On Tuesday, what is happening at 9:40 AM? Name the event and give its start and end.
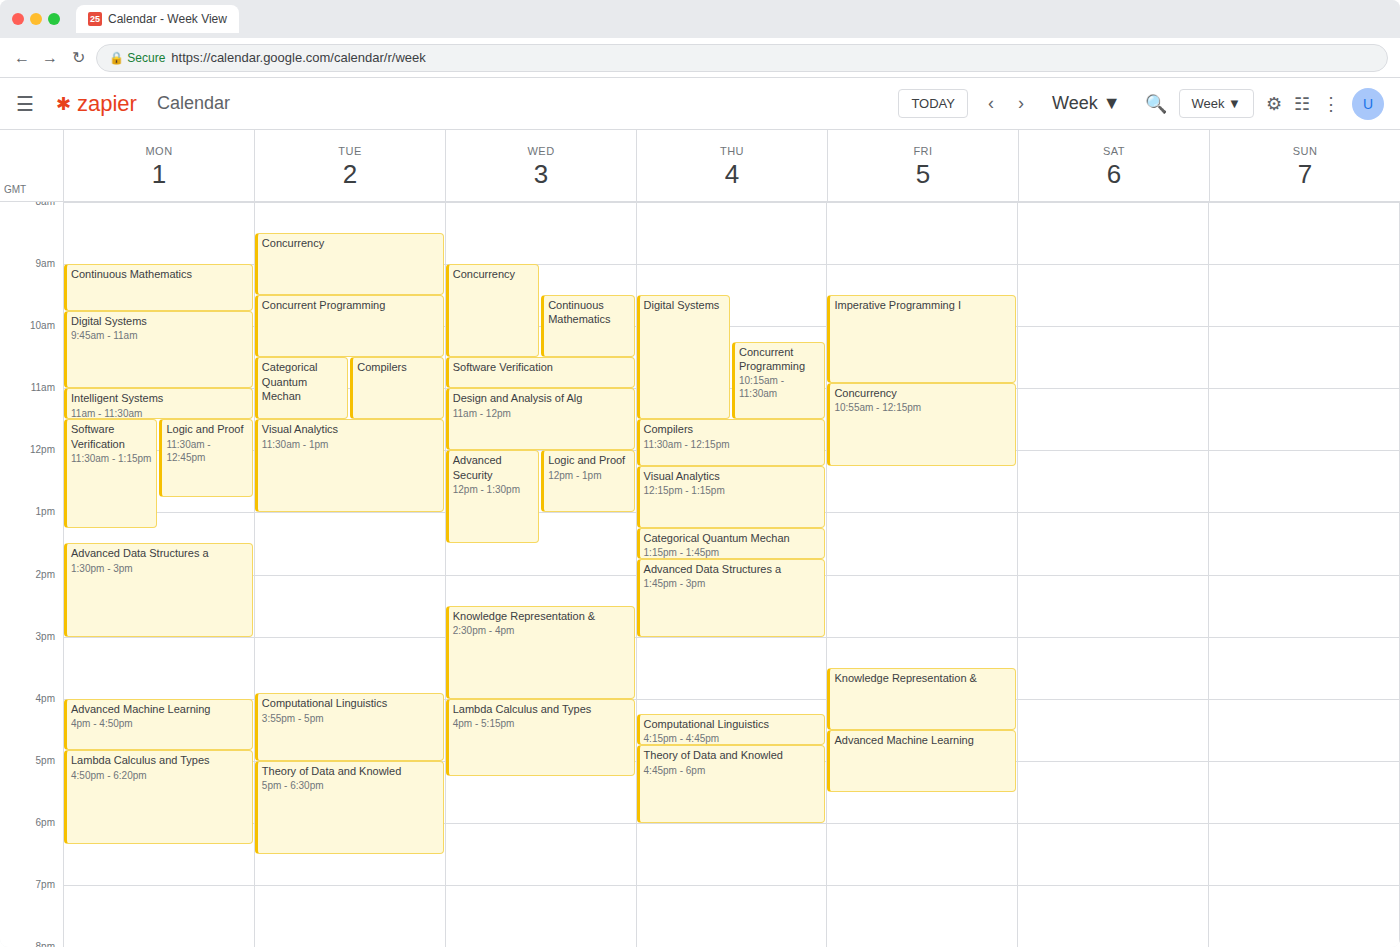
"Concurrent Programming", 9:30 AM to 10:30 AM